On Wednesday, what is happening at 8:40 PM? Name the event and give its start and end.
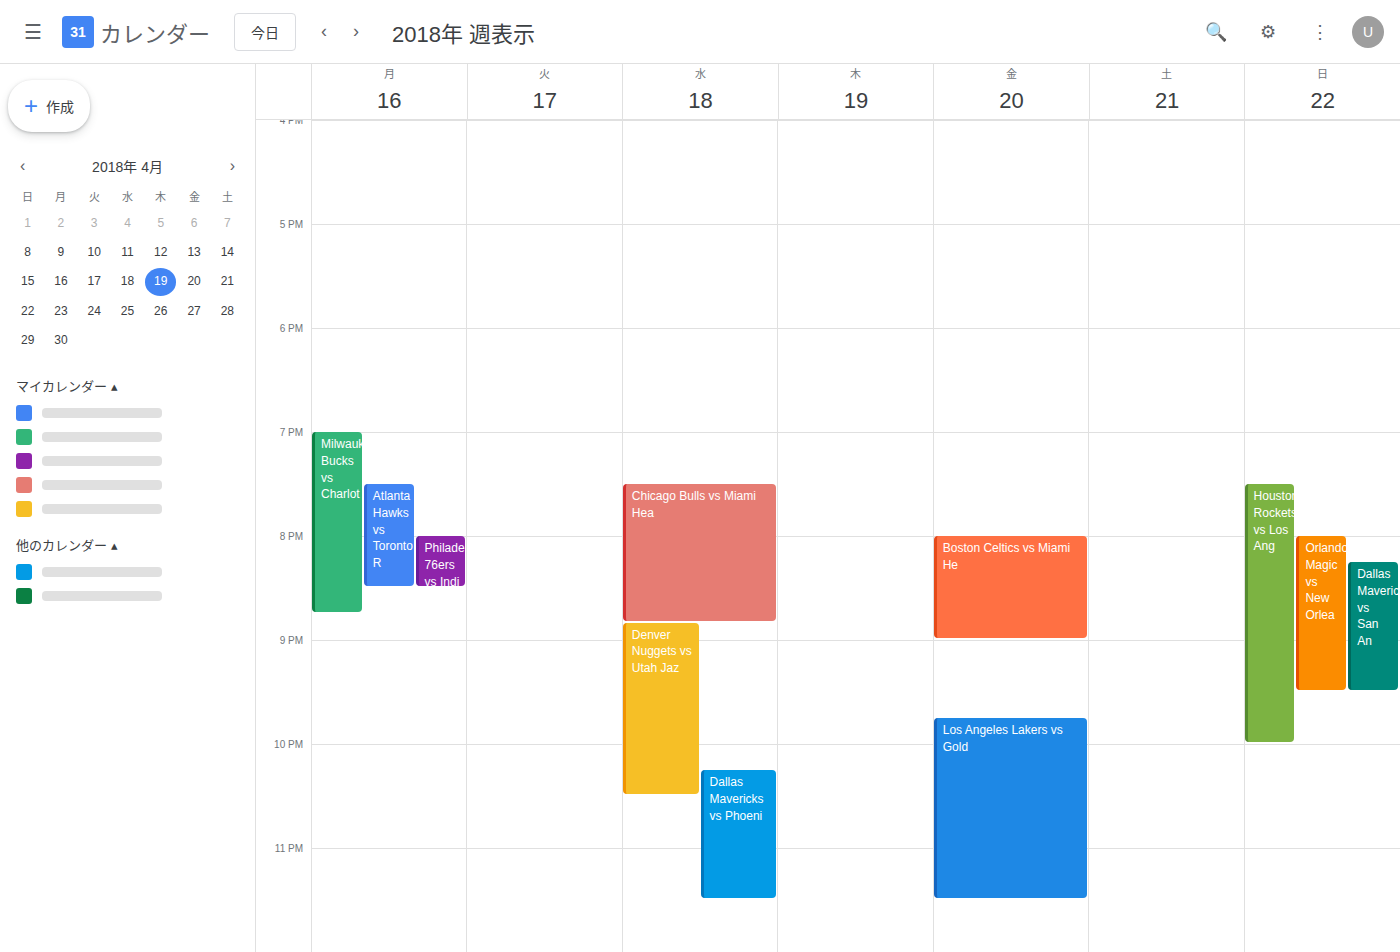
"Chicago Bulls vs Miami Hea", 7:30 PM to 8:50 PM